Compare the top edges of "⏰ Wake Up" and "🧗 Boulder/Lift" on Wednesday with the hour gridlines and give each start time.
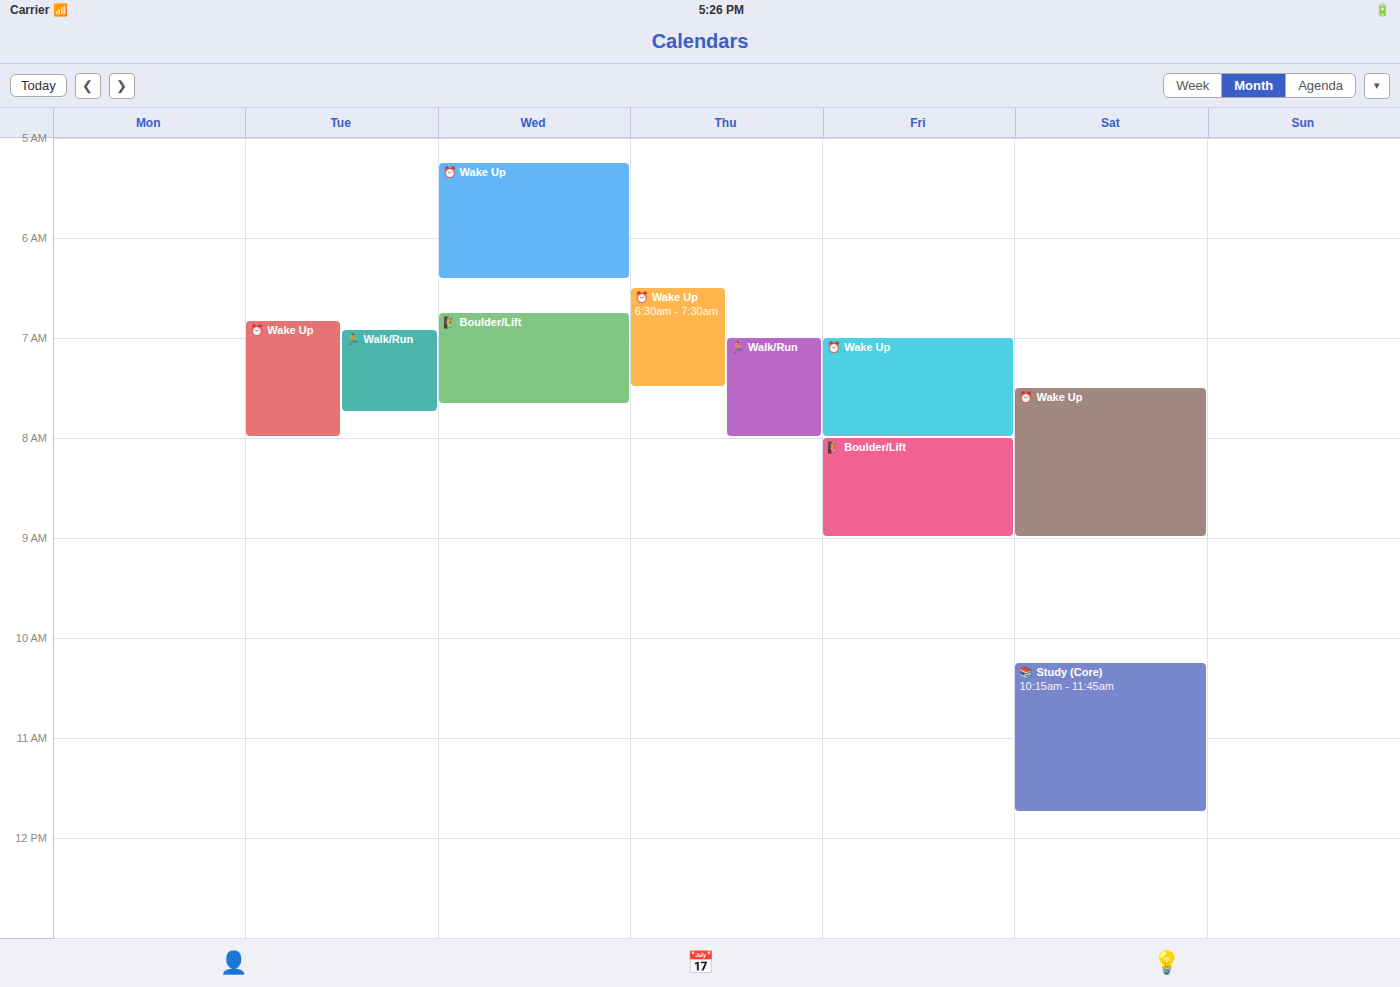
"⏰ Wake Up": 5:15 AM, neither: a quarter of the way from the 5 AM line to the 6 AM line. "🧗 Boulder/Lift": 6:45 AM, neither: three quarters of the way from the 6 AM line to the 7 AM line.